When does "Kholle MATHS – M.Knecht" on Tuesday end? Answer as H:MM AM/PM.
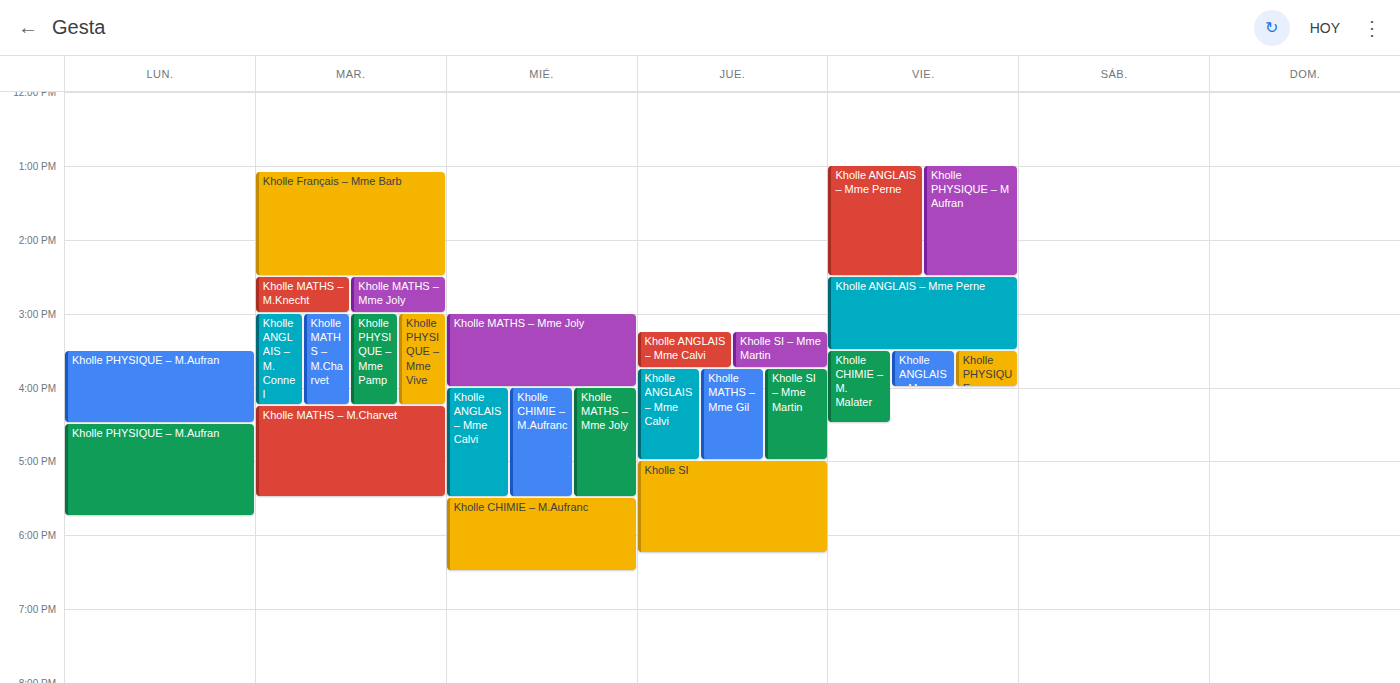
3:00 PM